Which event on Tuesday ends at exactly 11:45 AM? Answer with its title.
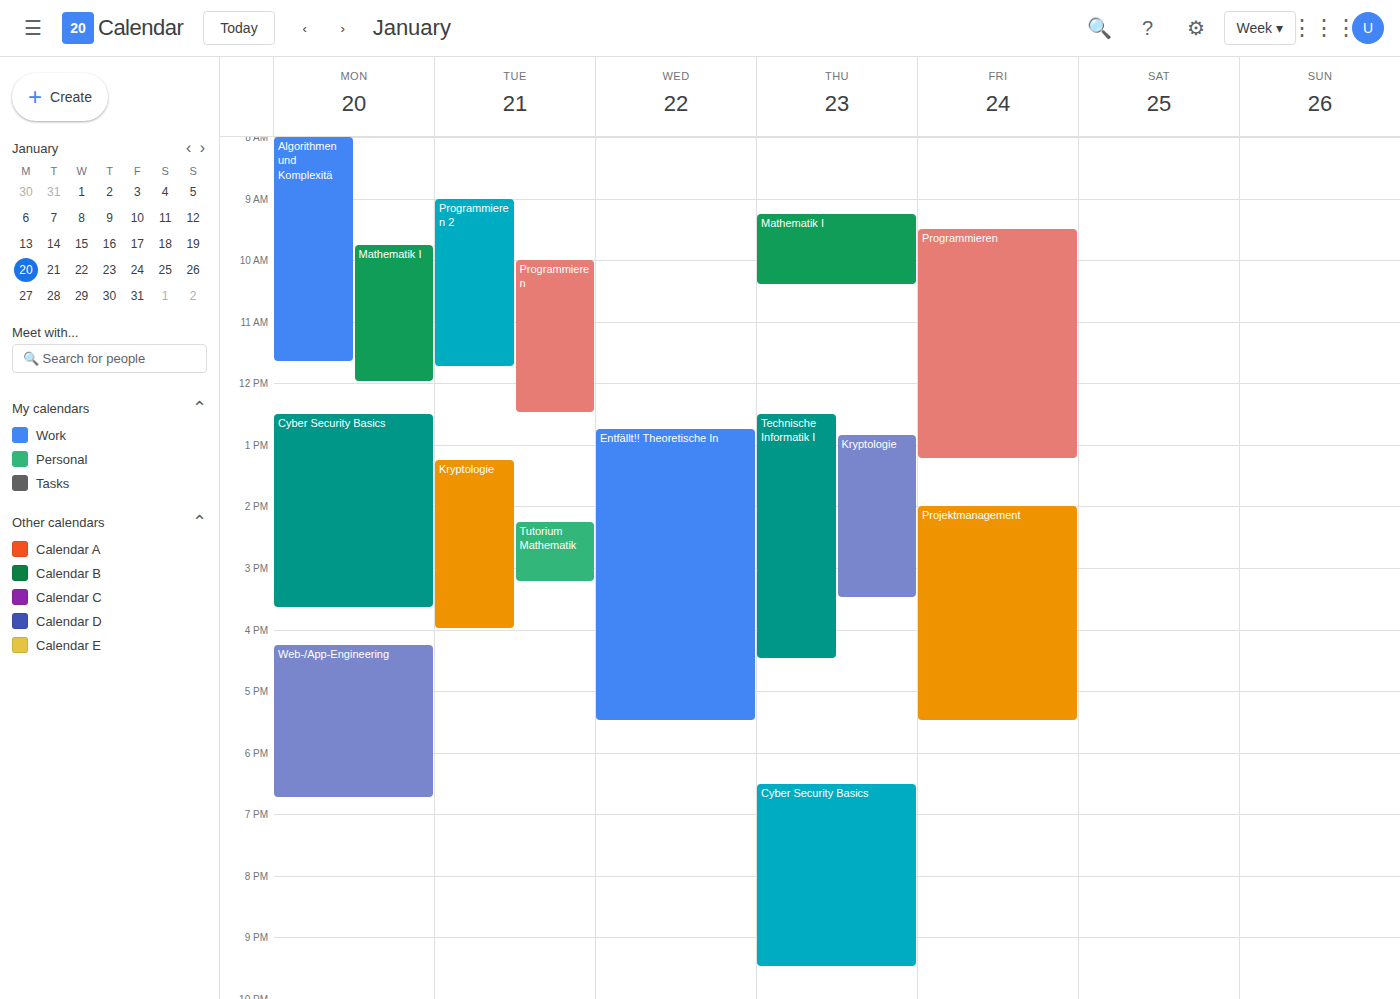
"Programmieren 2"